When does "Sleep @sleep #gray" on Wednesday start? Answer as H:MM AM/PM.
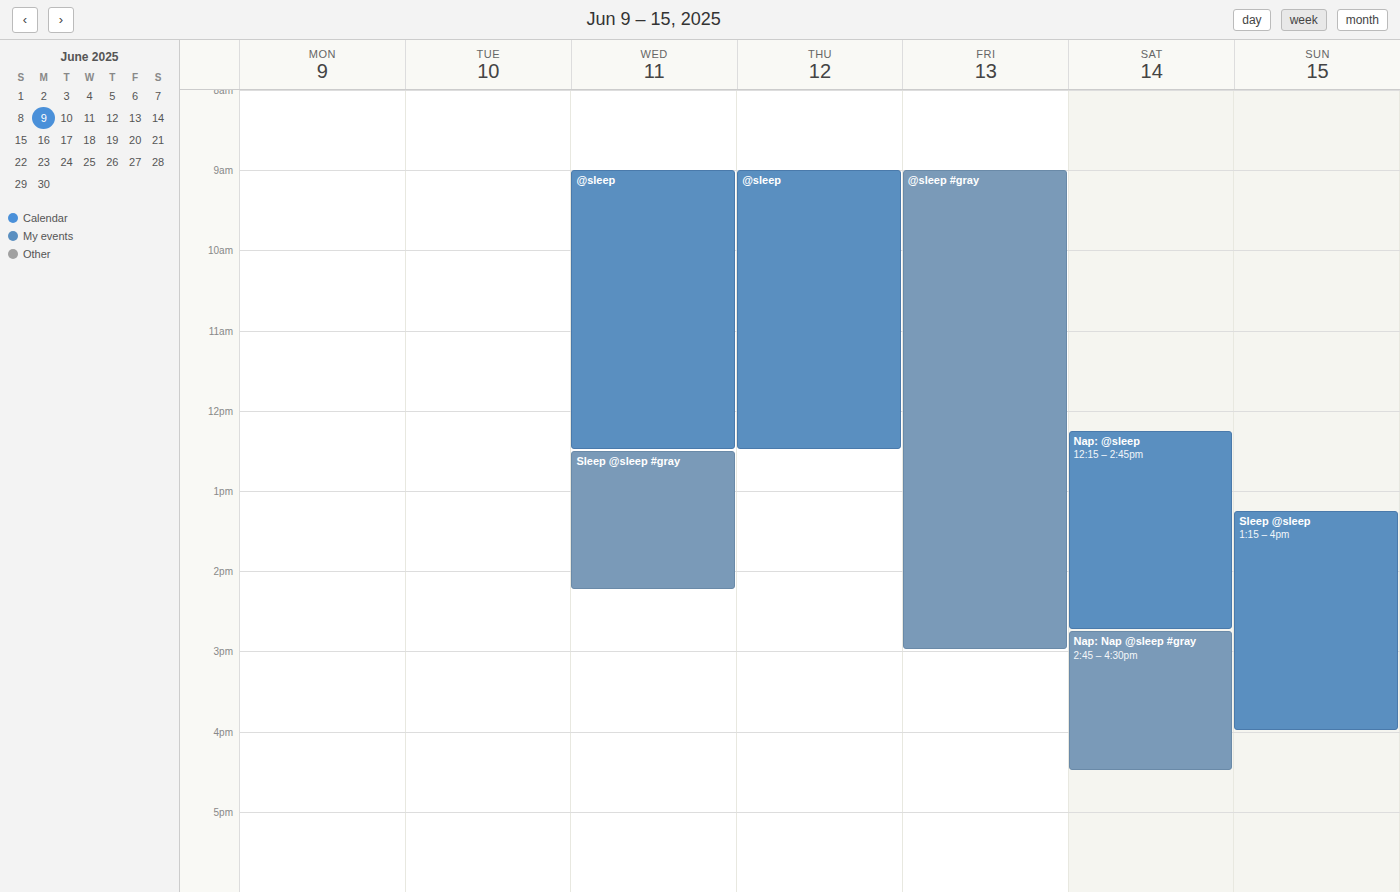
12:30 PM